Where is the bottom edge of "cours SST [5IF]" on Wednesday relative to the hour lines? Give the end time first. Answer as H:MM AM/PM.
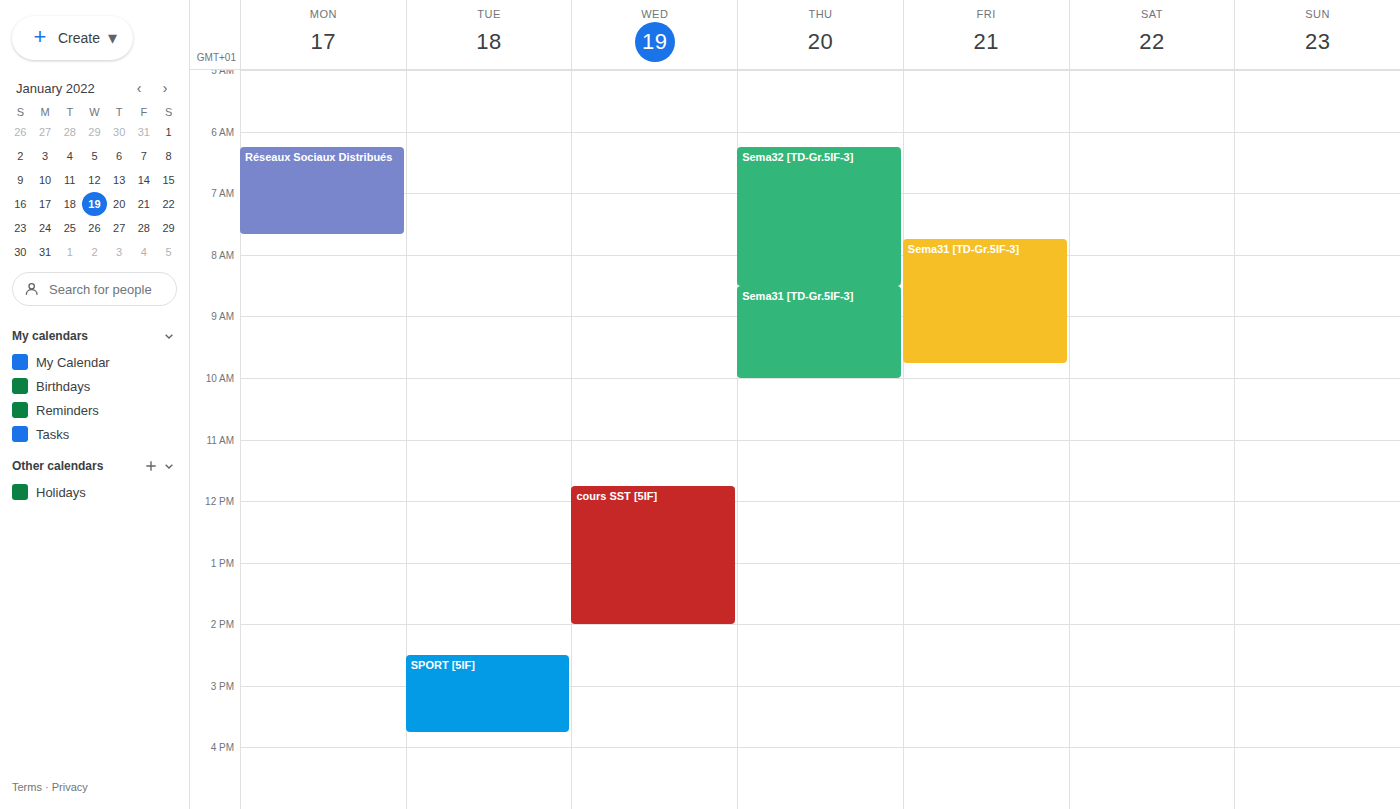
2:00 PM -- exactly on the 2 PM line.